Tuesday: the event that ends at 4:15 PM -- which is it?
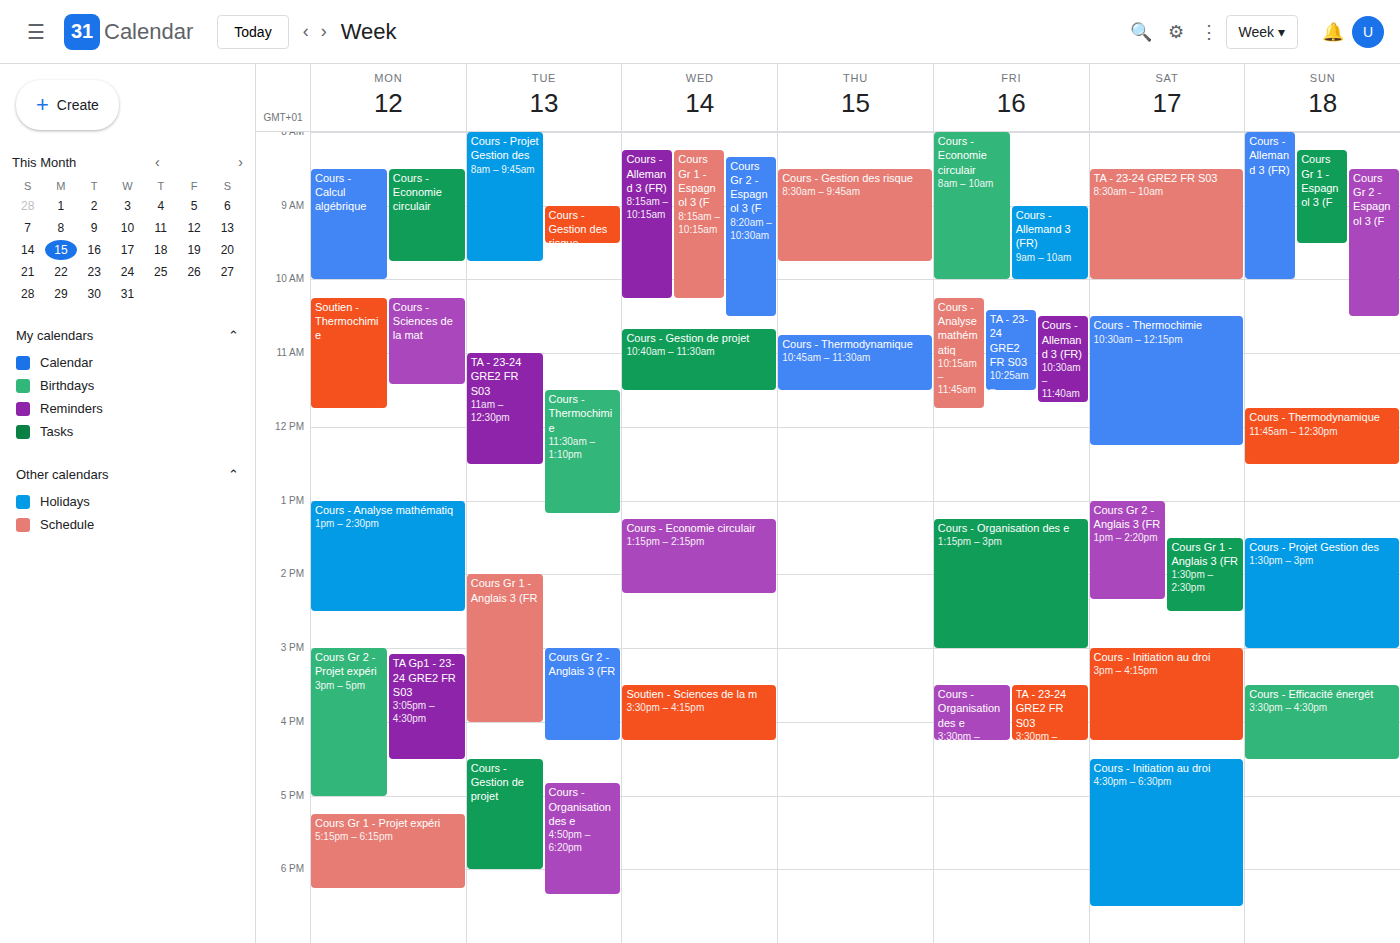
"Cours Gr 2 - Anglais 3 (FR"